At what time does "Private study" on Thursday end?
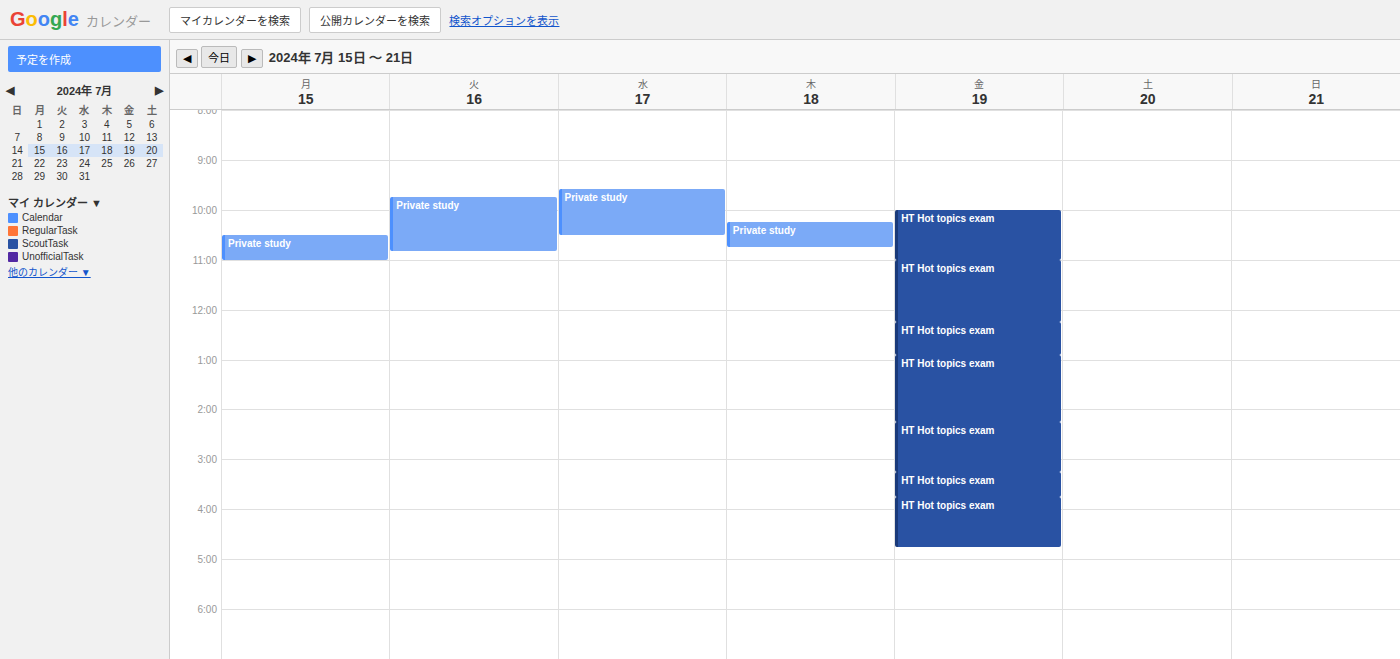
10:45 AM